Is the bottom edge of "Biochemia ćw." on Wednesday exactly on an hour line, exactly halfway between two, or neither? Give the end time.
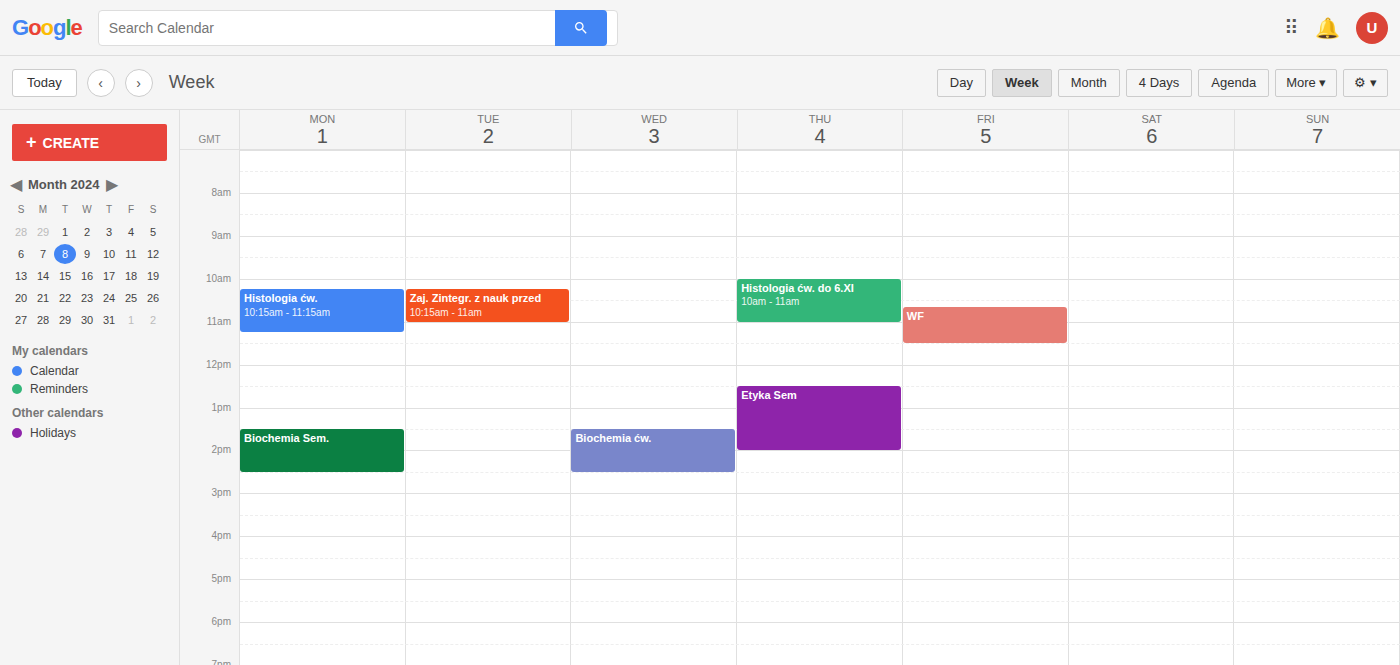
2:30 PM -- halfway between the 2 PM and 3 PM lines.